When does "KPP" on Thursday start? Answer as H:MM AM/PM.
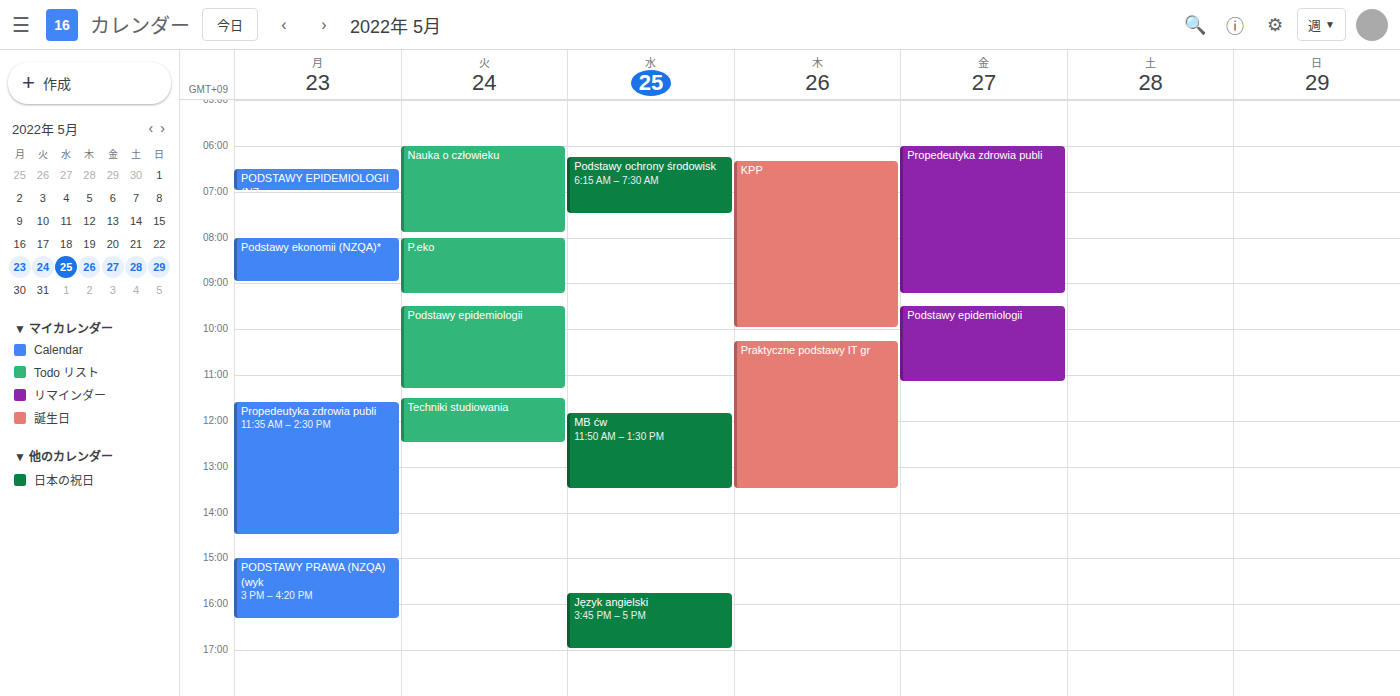
6:20 AM